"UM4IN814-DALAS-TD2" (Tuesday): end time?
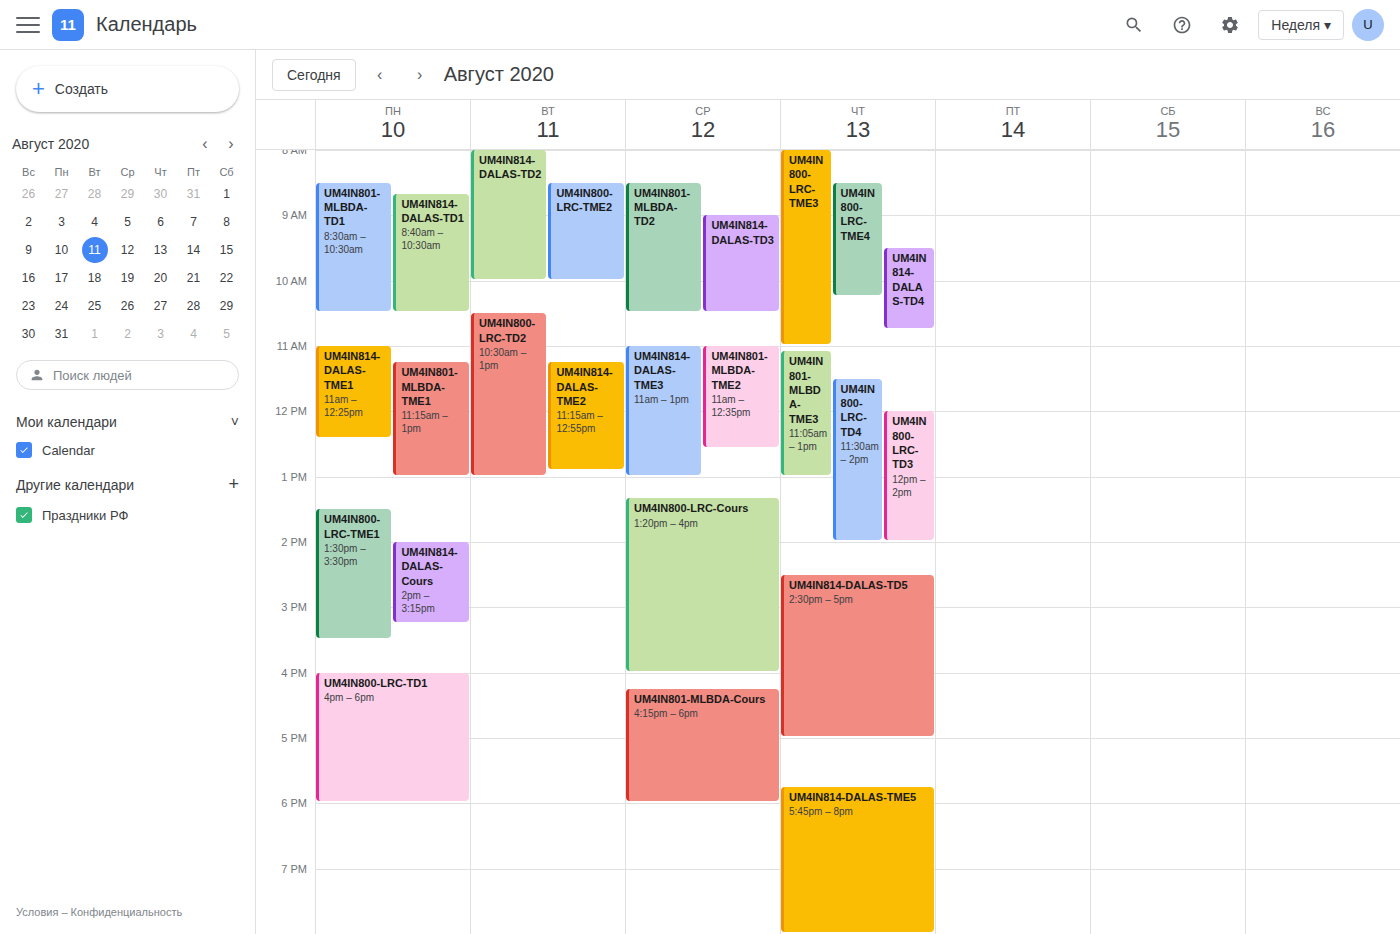
10:00 AM